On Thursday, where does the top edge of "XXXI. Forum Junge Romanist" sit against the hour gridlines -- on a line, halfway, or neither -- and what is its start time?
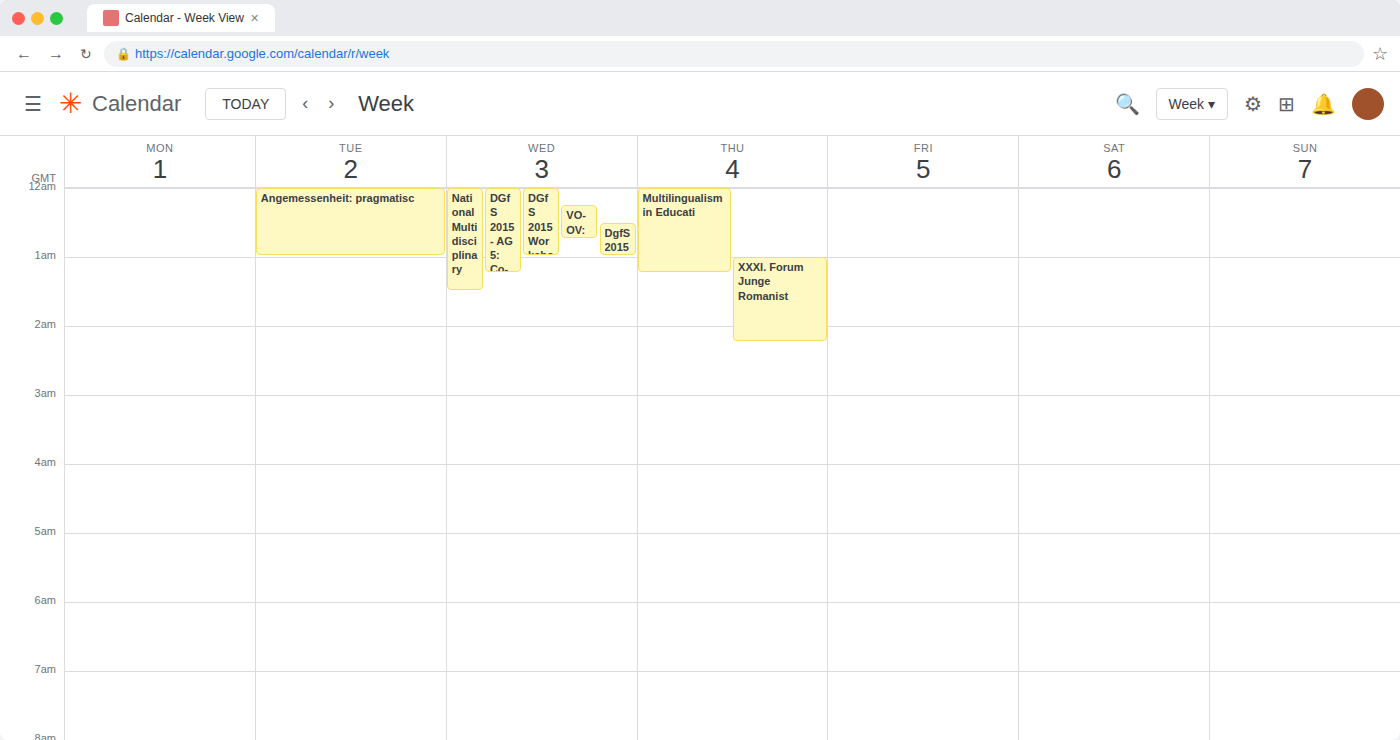
1:00 AM -- exactly on the 1 AM line.